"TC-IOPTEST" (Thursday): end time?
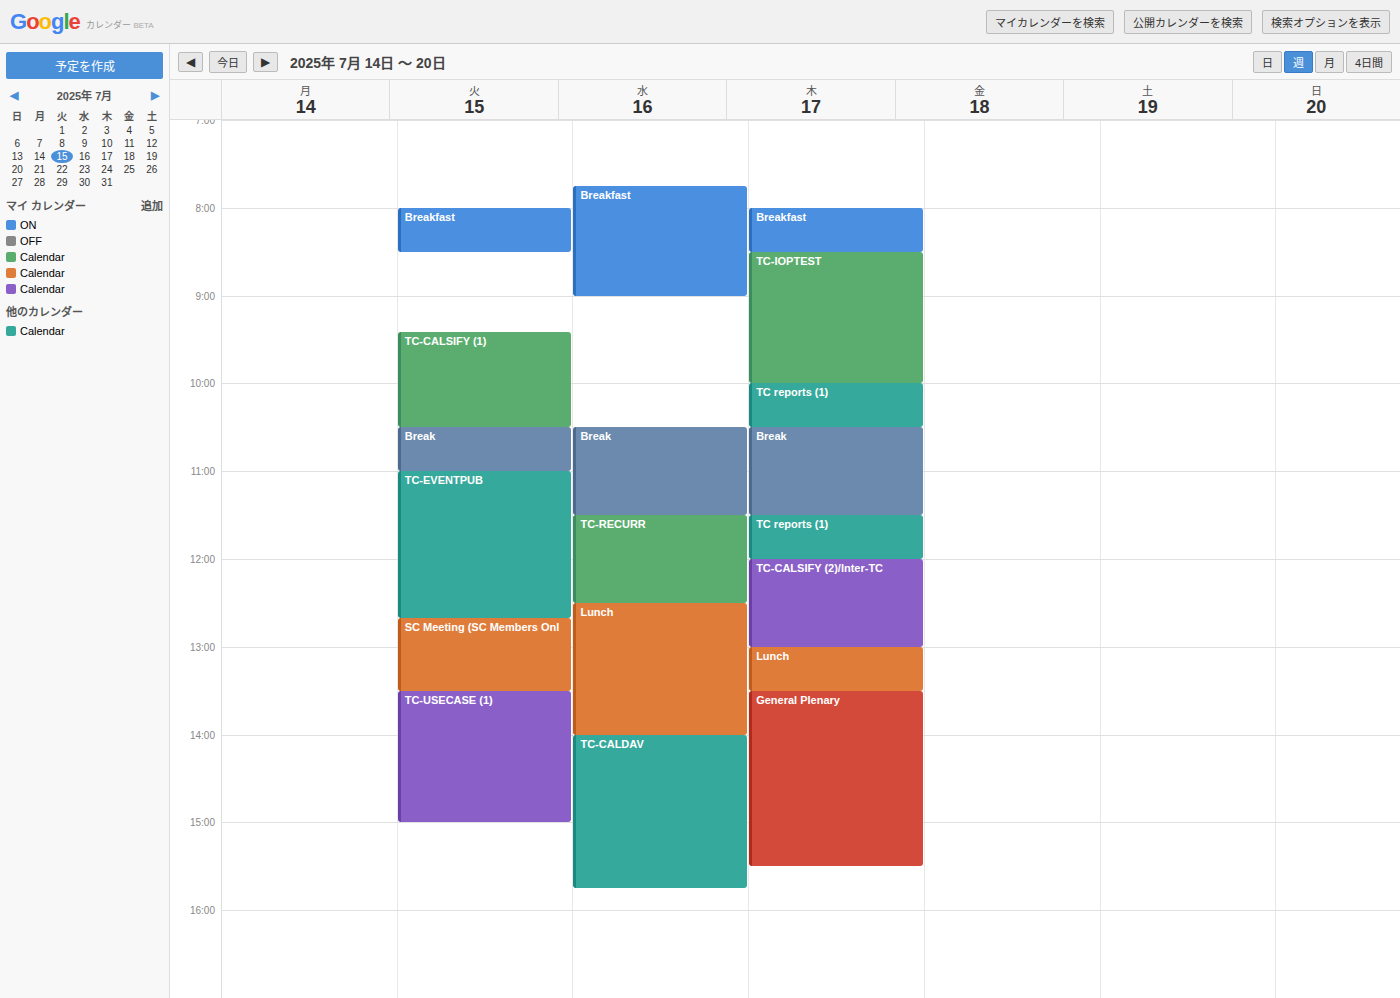
10:00 AM